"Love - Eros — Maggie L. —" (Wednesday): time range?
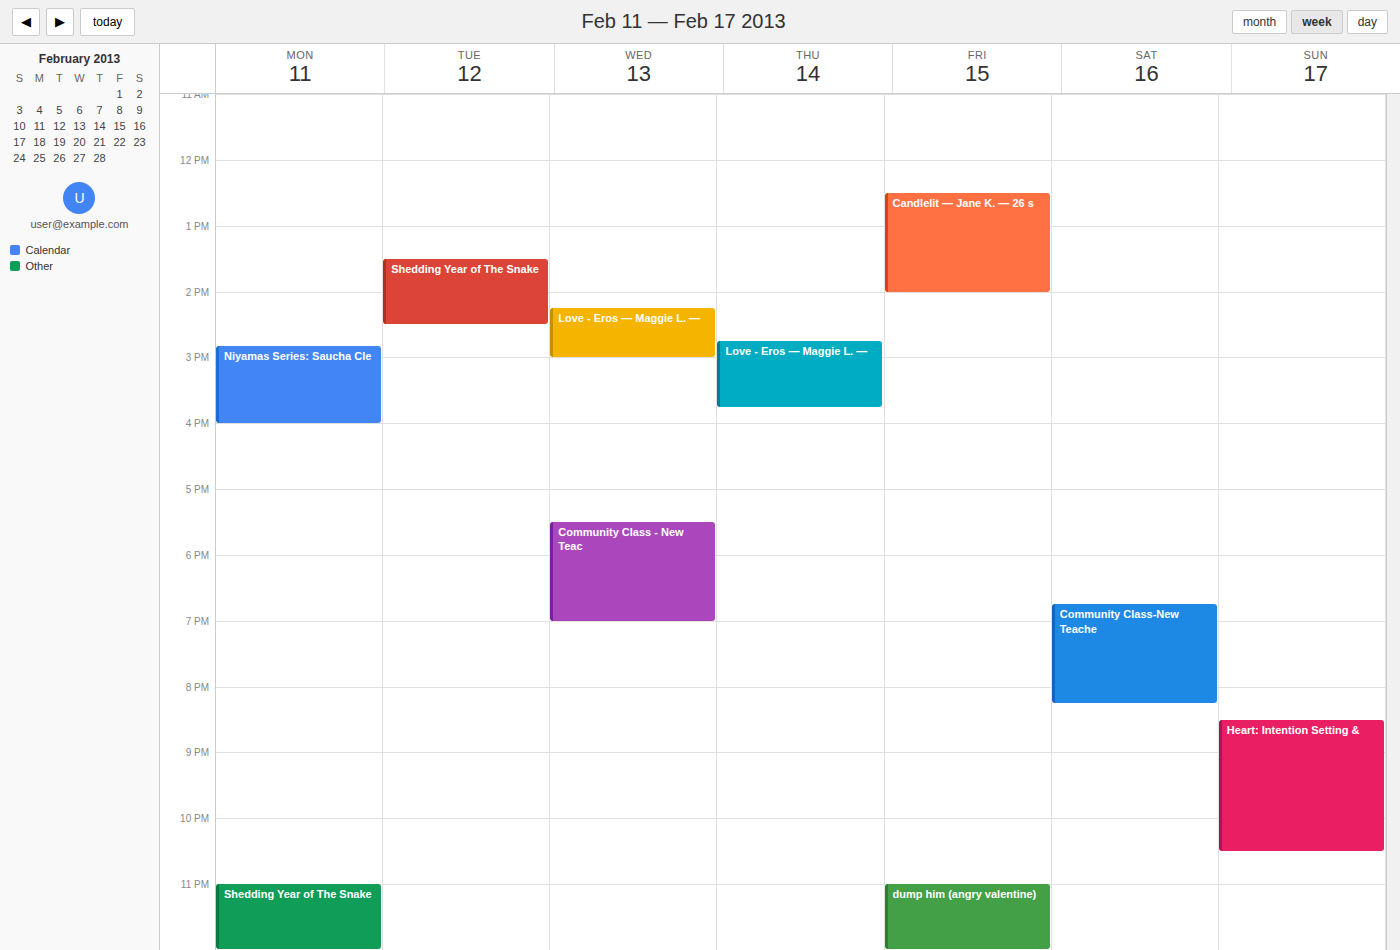
2:15 PM to 3:00 PM